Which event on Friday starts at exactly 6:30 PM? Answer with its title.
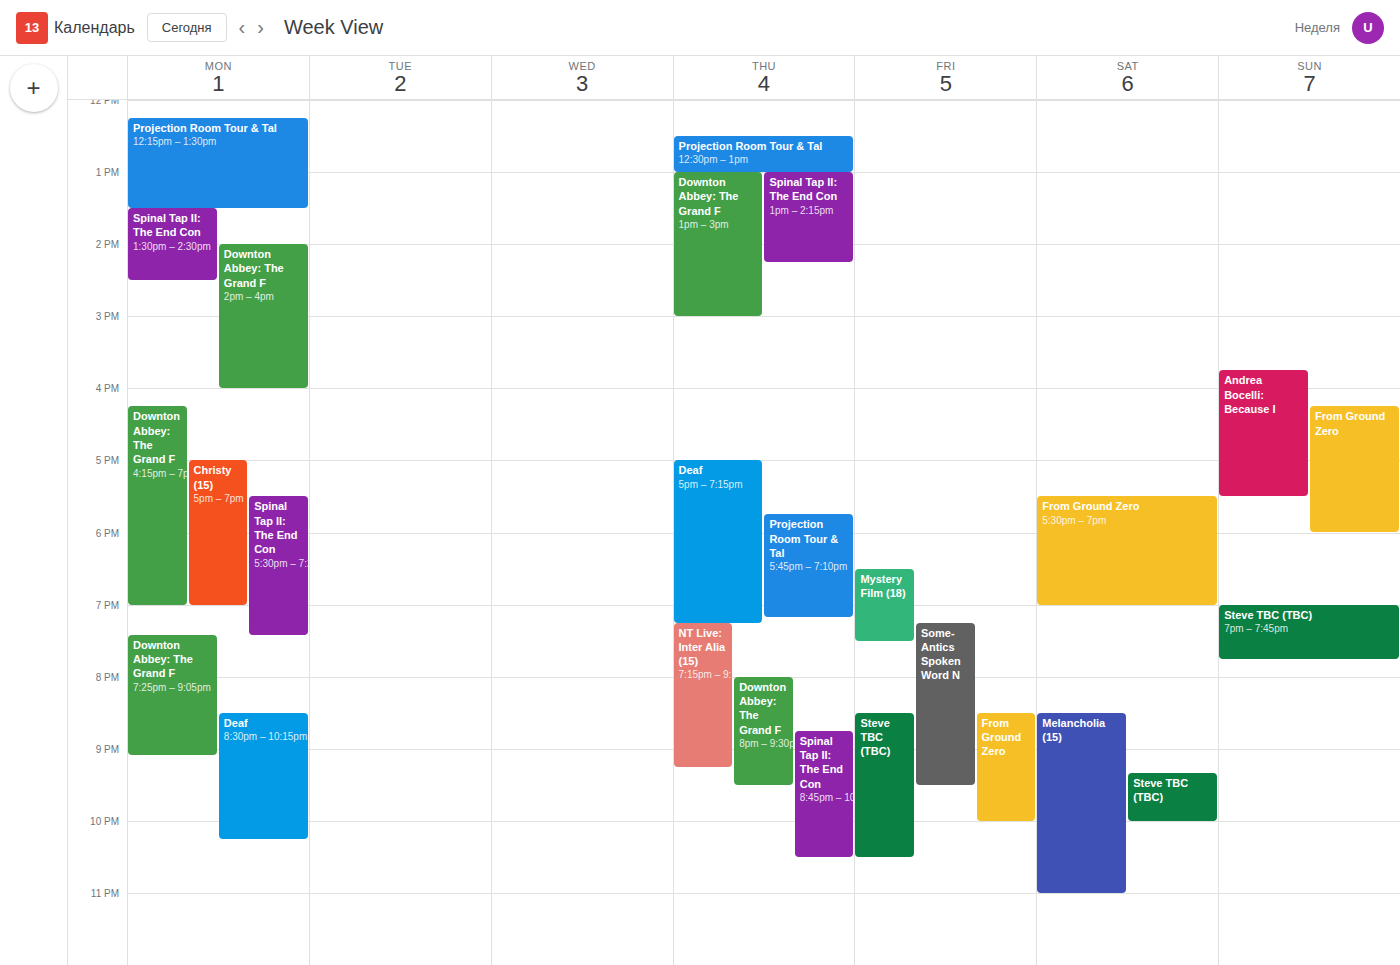
"Mystery Film (18)"